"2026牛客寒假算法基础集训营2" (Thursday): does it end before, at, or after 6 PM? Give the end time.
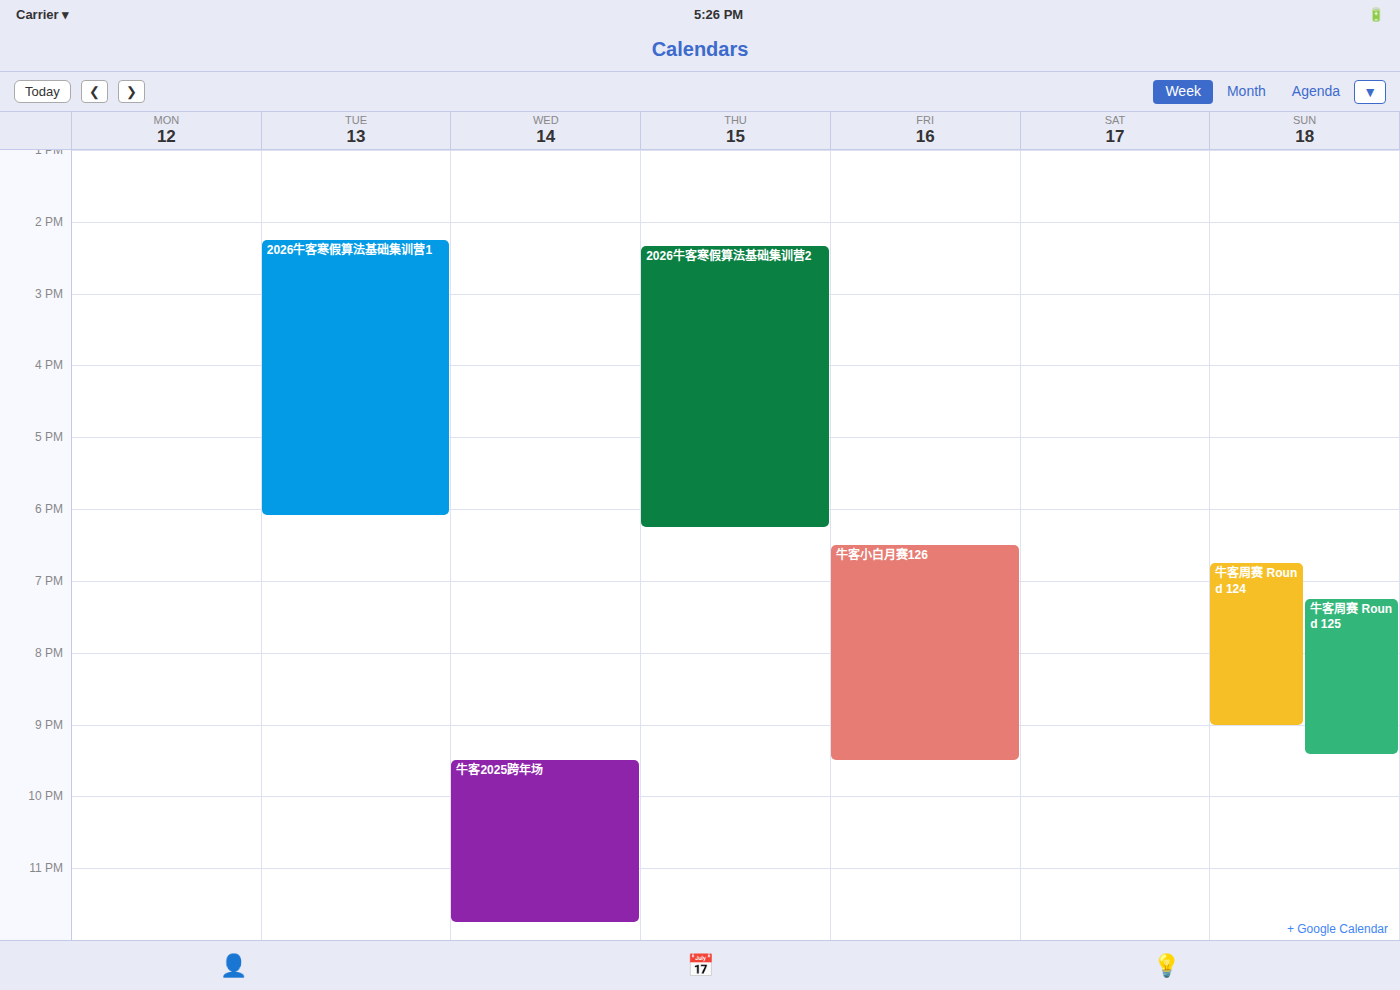
6:15 PM -- after 6 PM, 15 minutes below the 6 PM line.